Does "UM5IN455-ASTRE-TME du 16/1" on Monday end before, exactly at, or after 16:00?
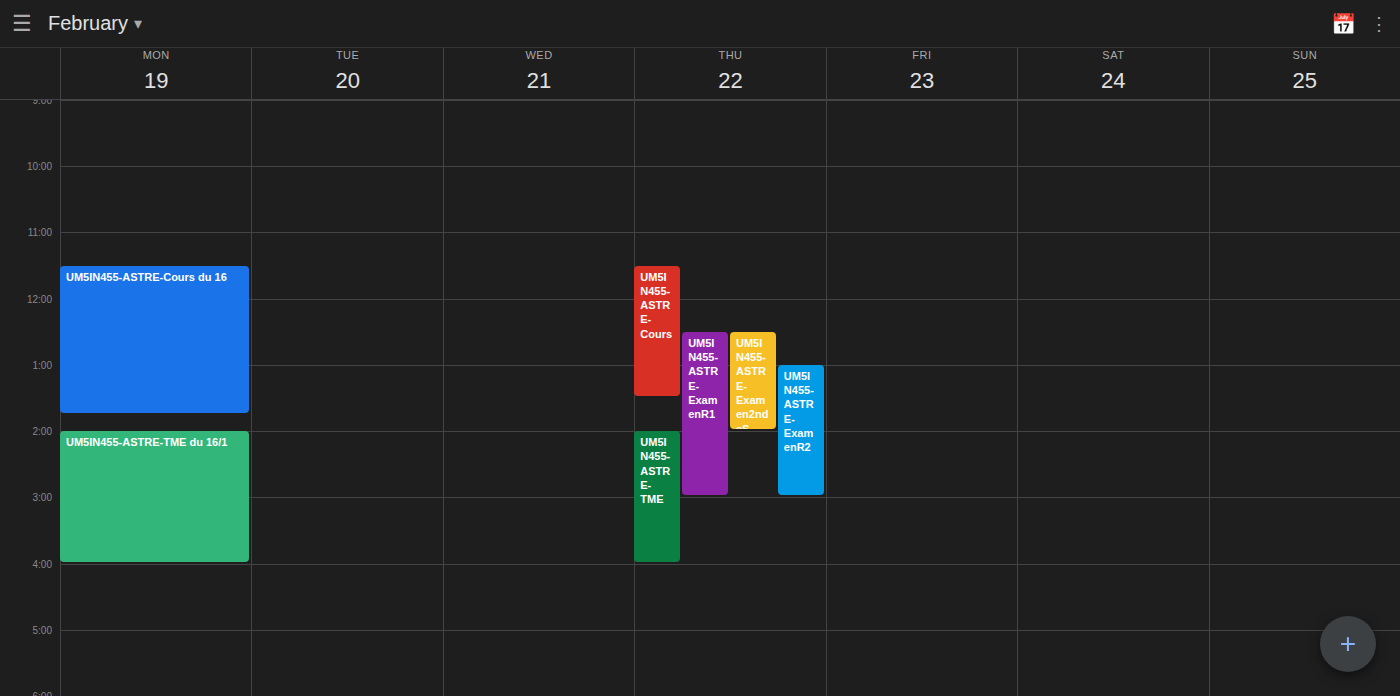
16:00 -- exactly at 16:00, on the 16:00 line.